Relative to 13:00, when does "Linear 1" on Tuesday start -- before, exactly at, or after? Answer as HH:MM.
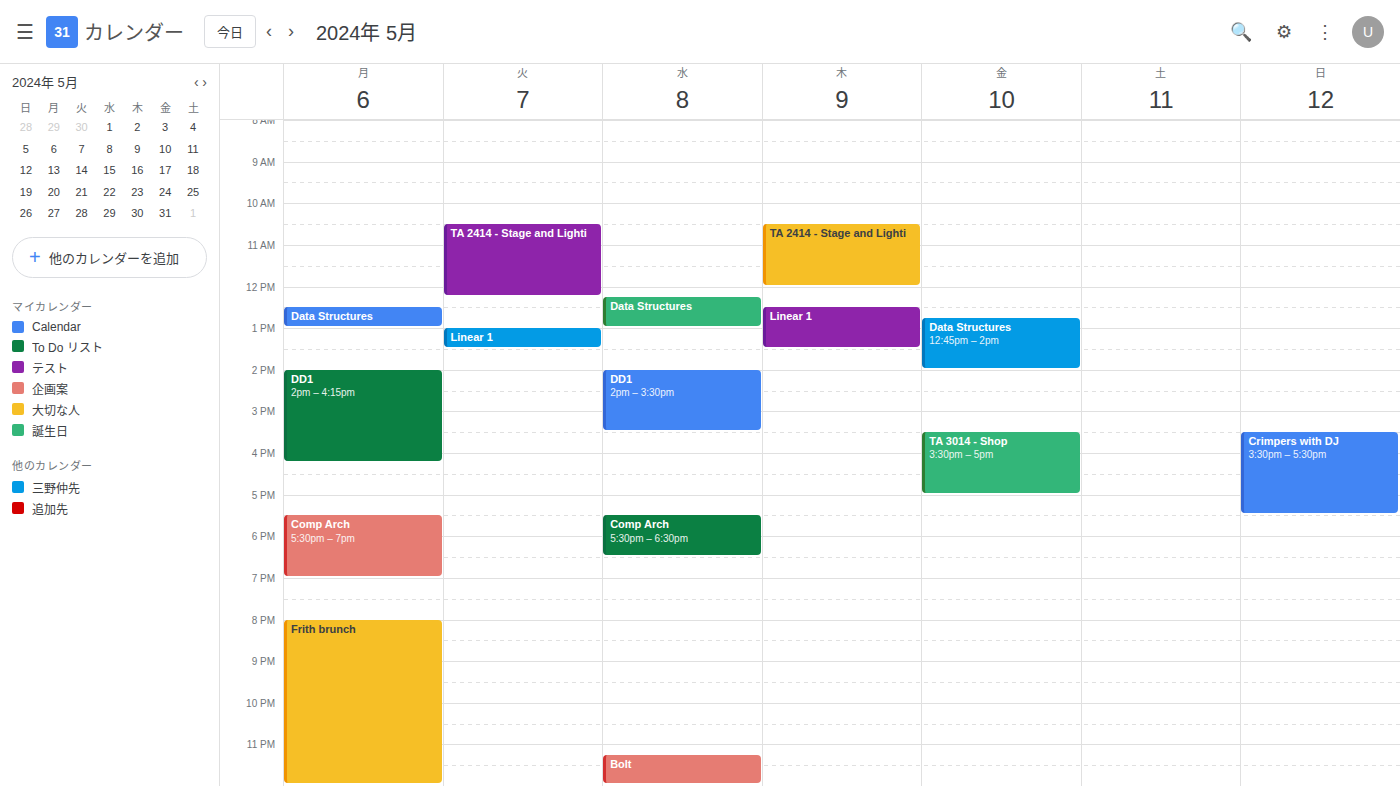
13:00 -- exactly at 13:00, on the 13:00 line.